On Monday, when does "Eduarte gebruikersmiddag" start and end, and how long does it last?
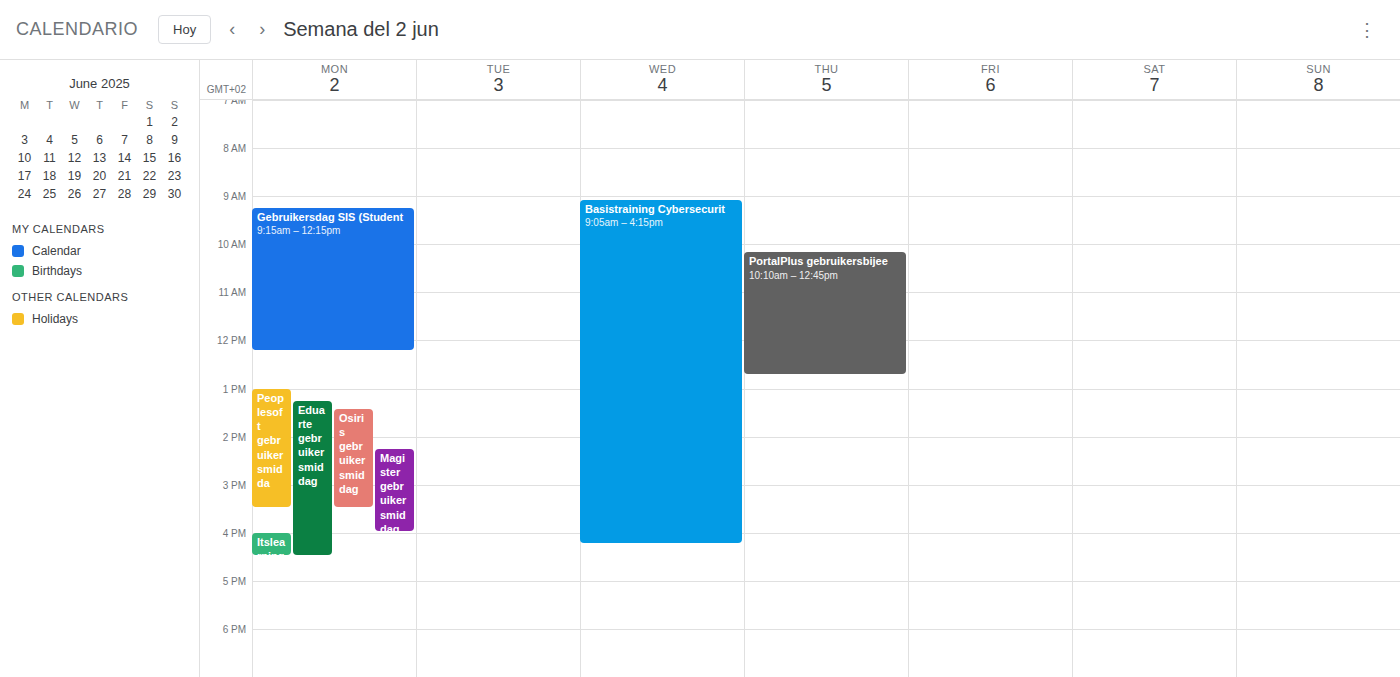
1:15 PM to 4:30 PM, 3 hours 15 minutes